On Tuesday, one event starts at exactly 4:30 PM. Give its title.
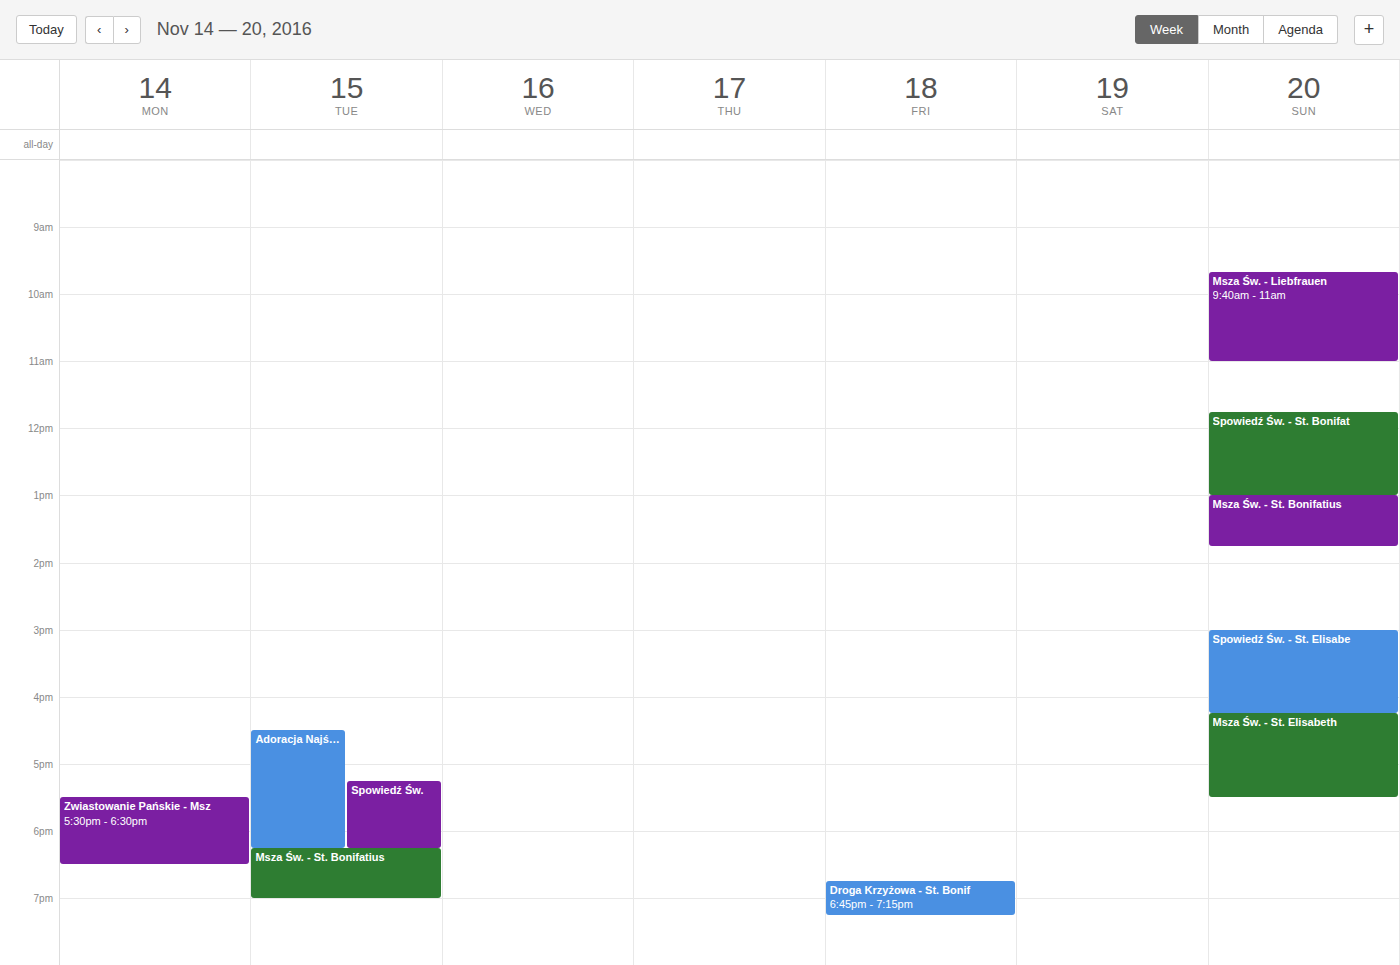
"Adoracja Najśw. Sakramentu"